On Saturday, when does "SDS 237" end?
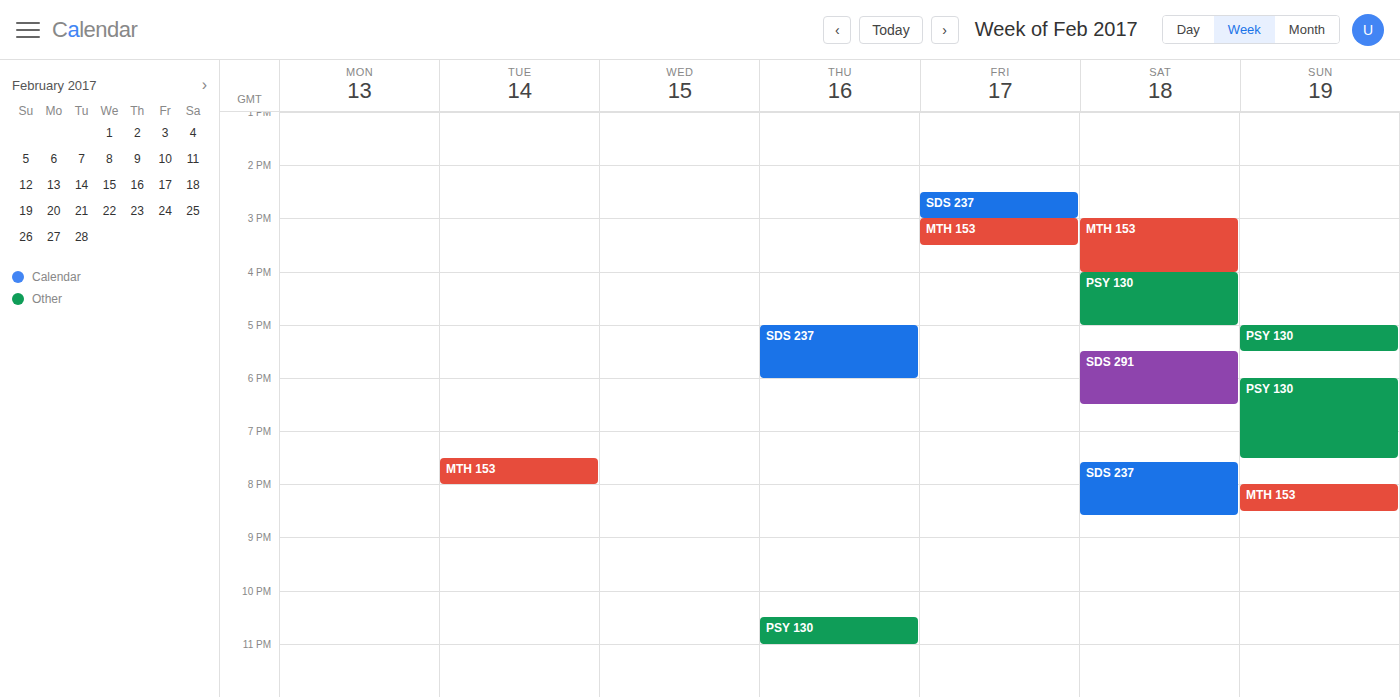
8:35 PM